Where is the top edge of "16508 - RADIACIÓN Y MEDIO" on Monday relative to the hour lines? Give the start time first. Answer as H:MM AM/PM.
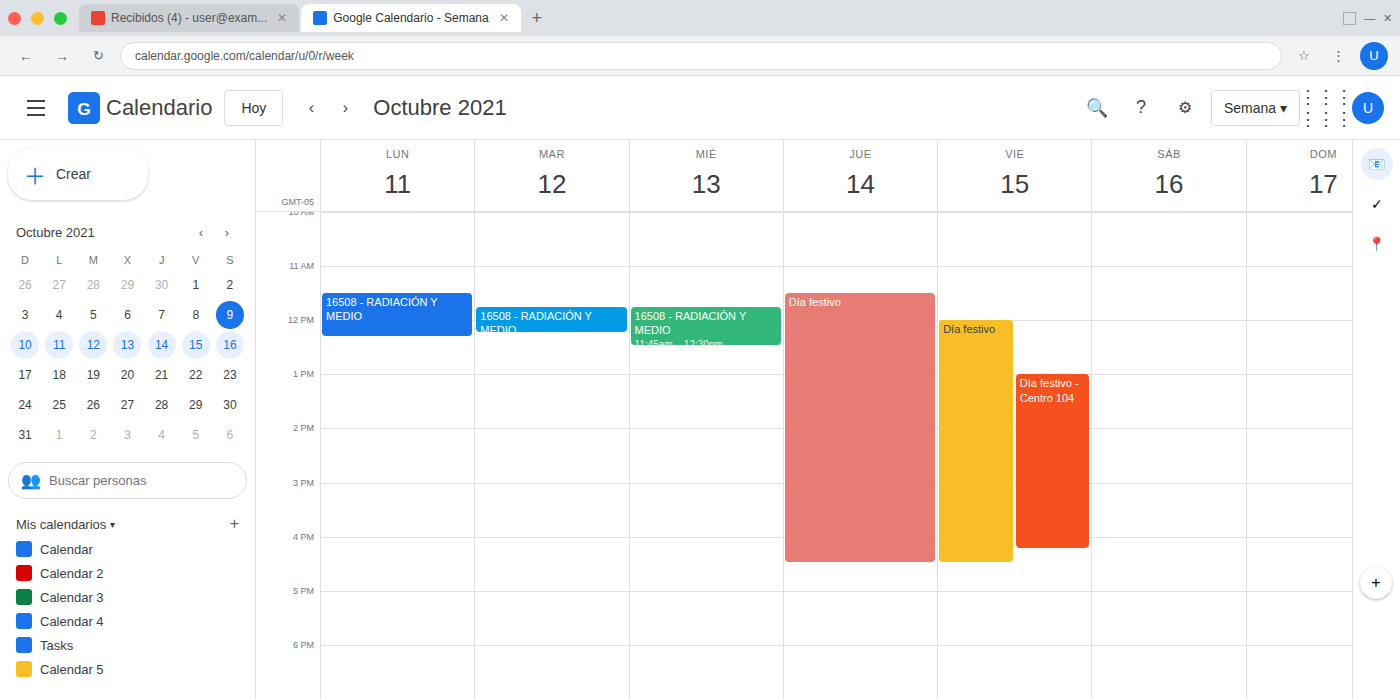
11:30 AM -- halfway between the 11 AM and 12 PM lines.